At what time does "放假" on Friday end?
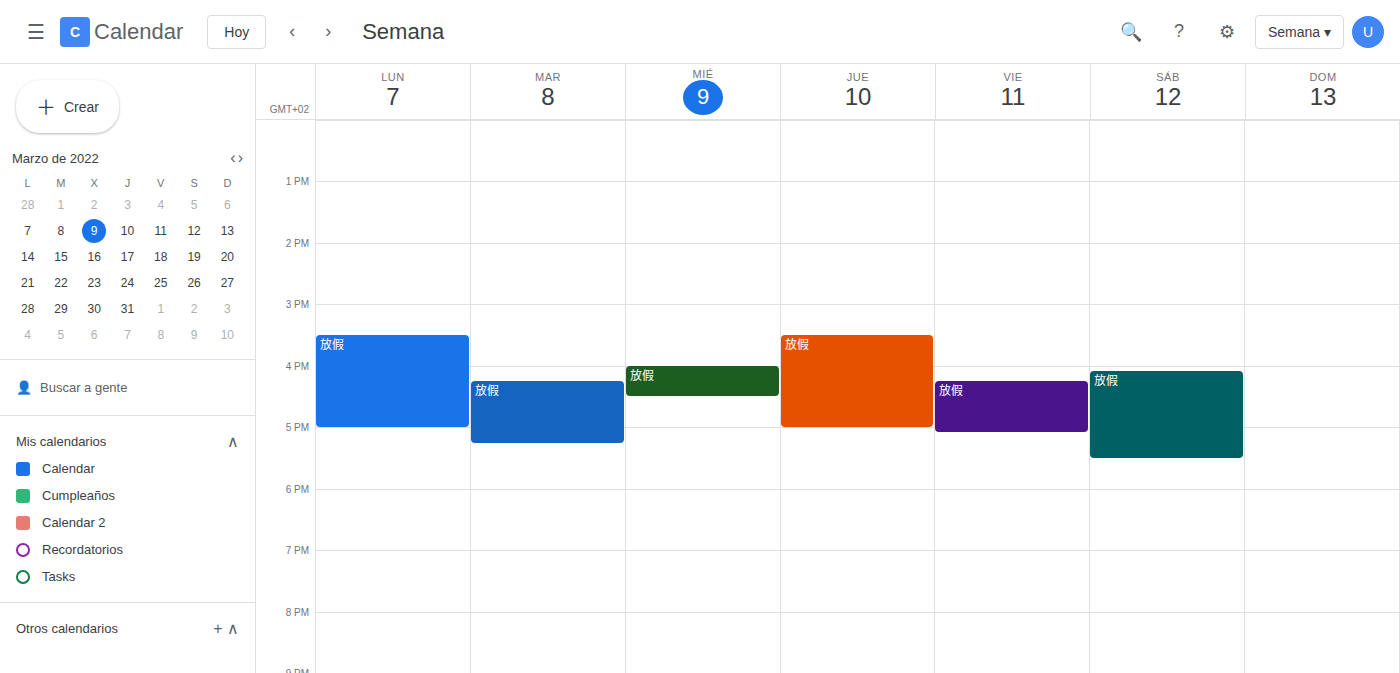
17:05